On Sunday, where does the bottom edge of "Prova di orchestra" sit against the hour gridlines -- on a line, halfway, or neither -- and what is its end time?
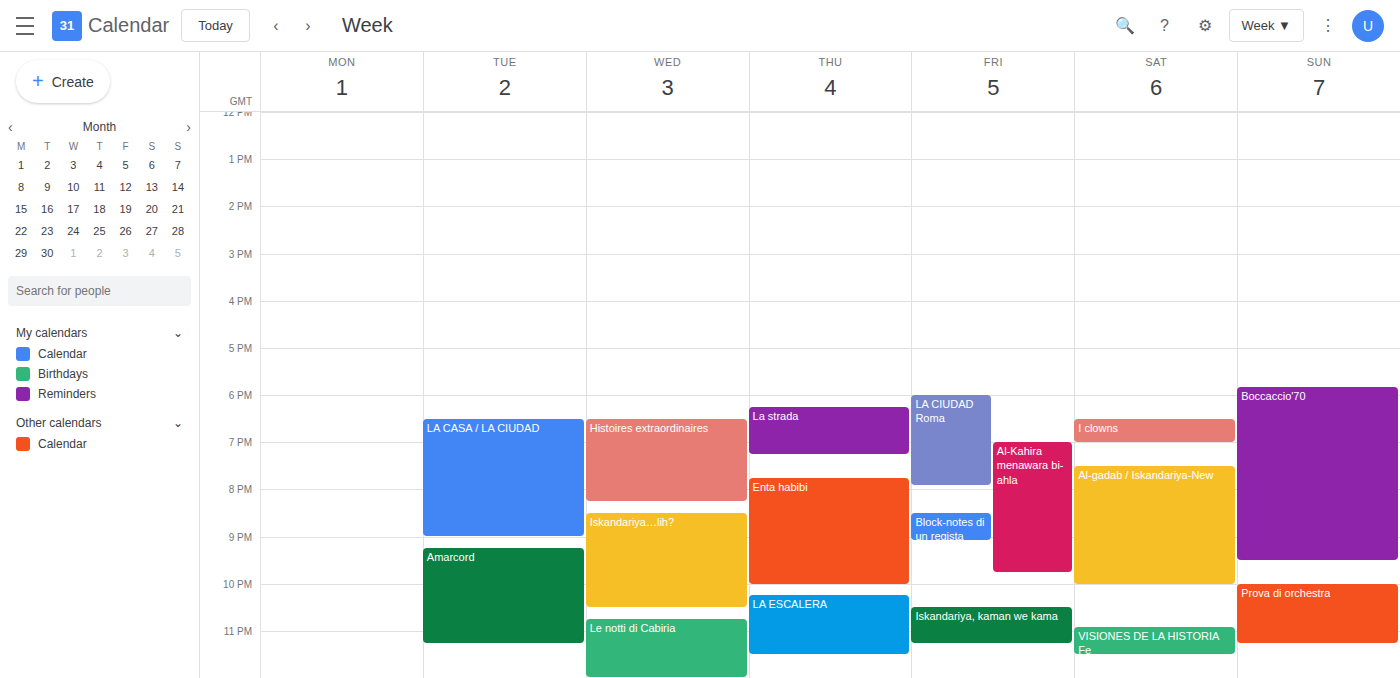
11:15 PM -- neither: a quarter of the way from the 11 PM line to the 12 AM line.